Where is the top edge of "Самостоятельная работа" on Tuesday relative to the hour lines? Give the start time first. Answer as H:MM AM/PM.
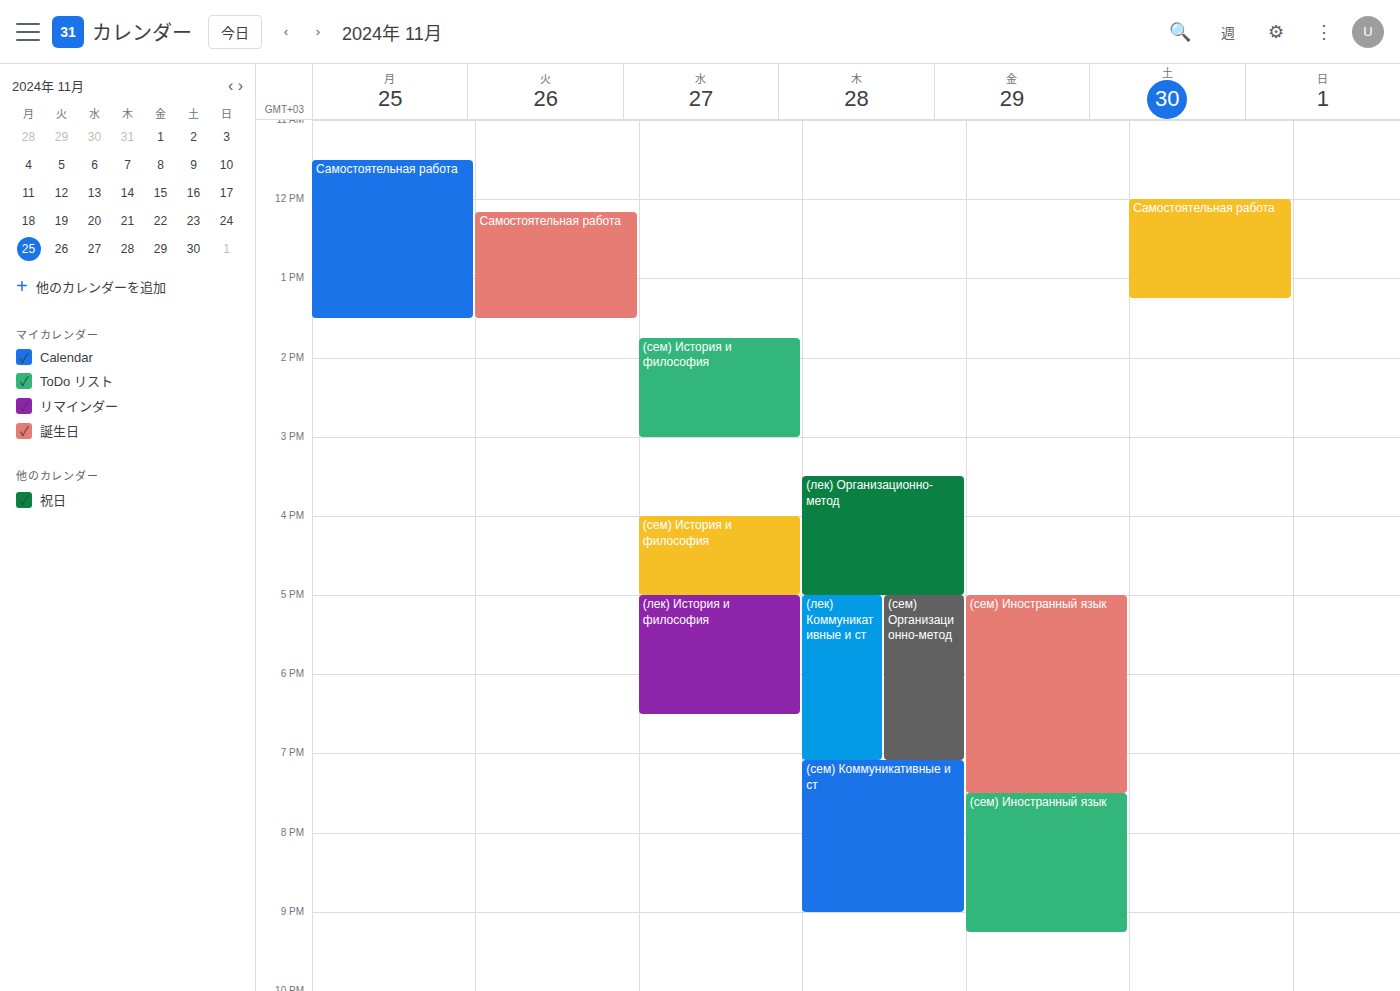
12:10 PM -- neither: 10 minutes below the 12 PM line and 50 minutes above the 1 PM line.